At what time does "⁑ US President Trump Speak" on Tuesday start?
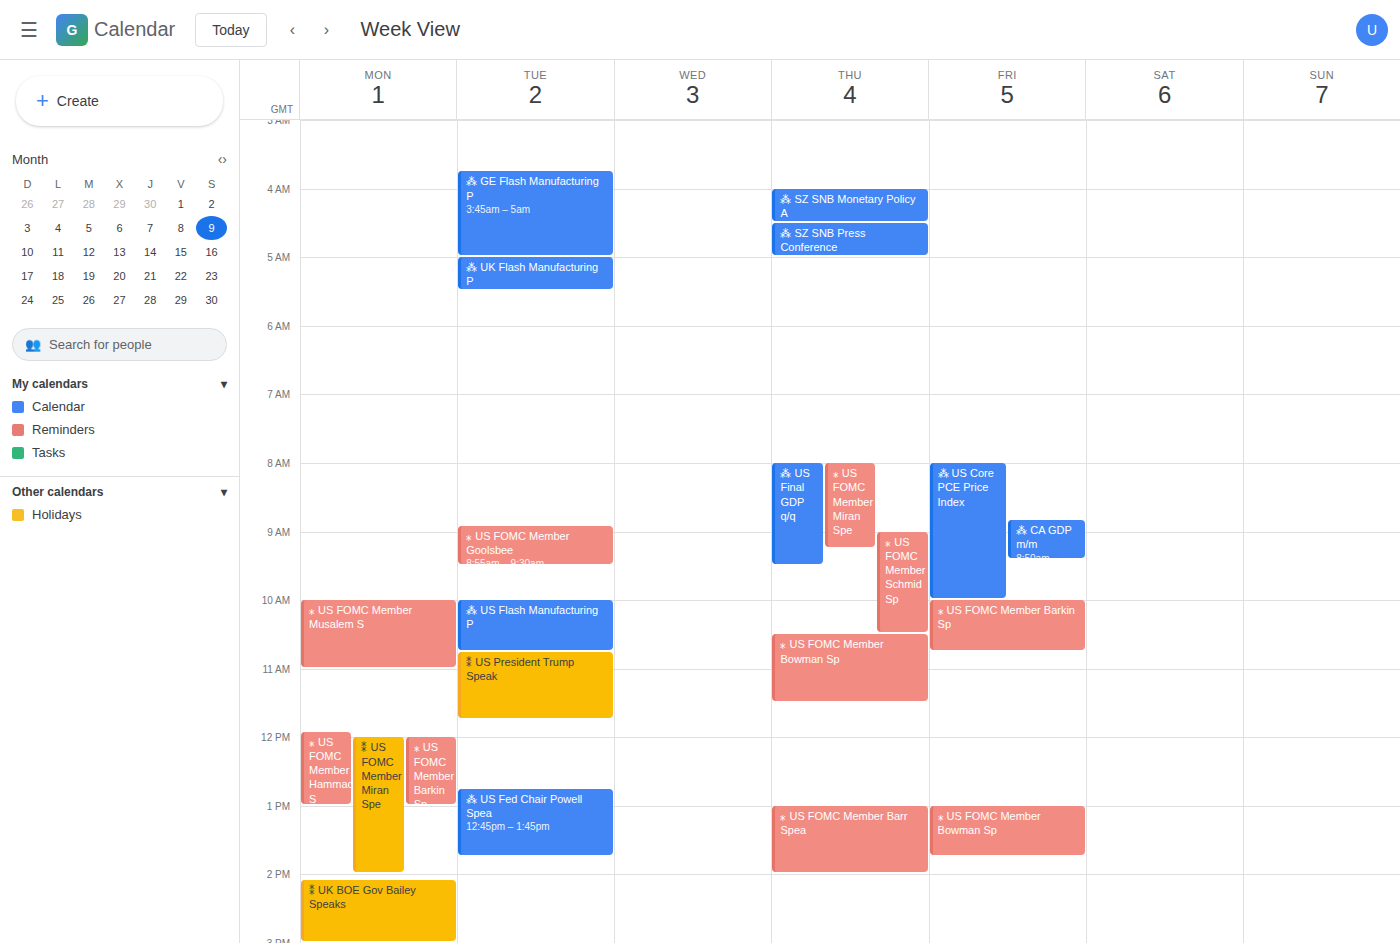
10:45